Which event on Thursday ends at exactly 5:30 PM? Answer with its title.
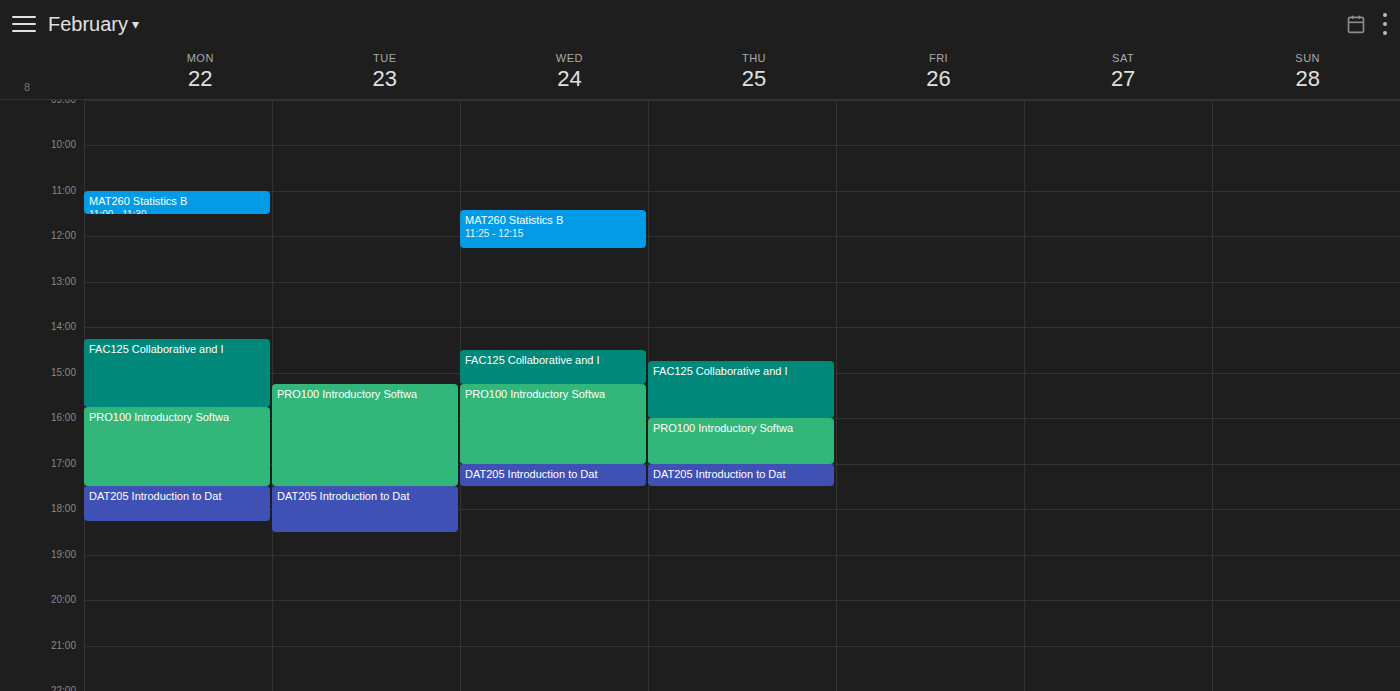
"DAT205 Introduction to Dat"